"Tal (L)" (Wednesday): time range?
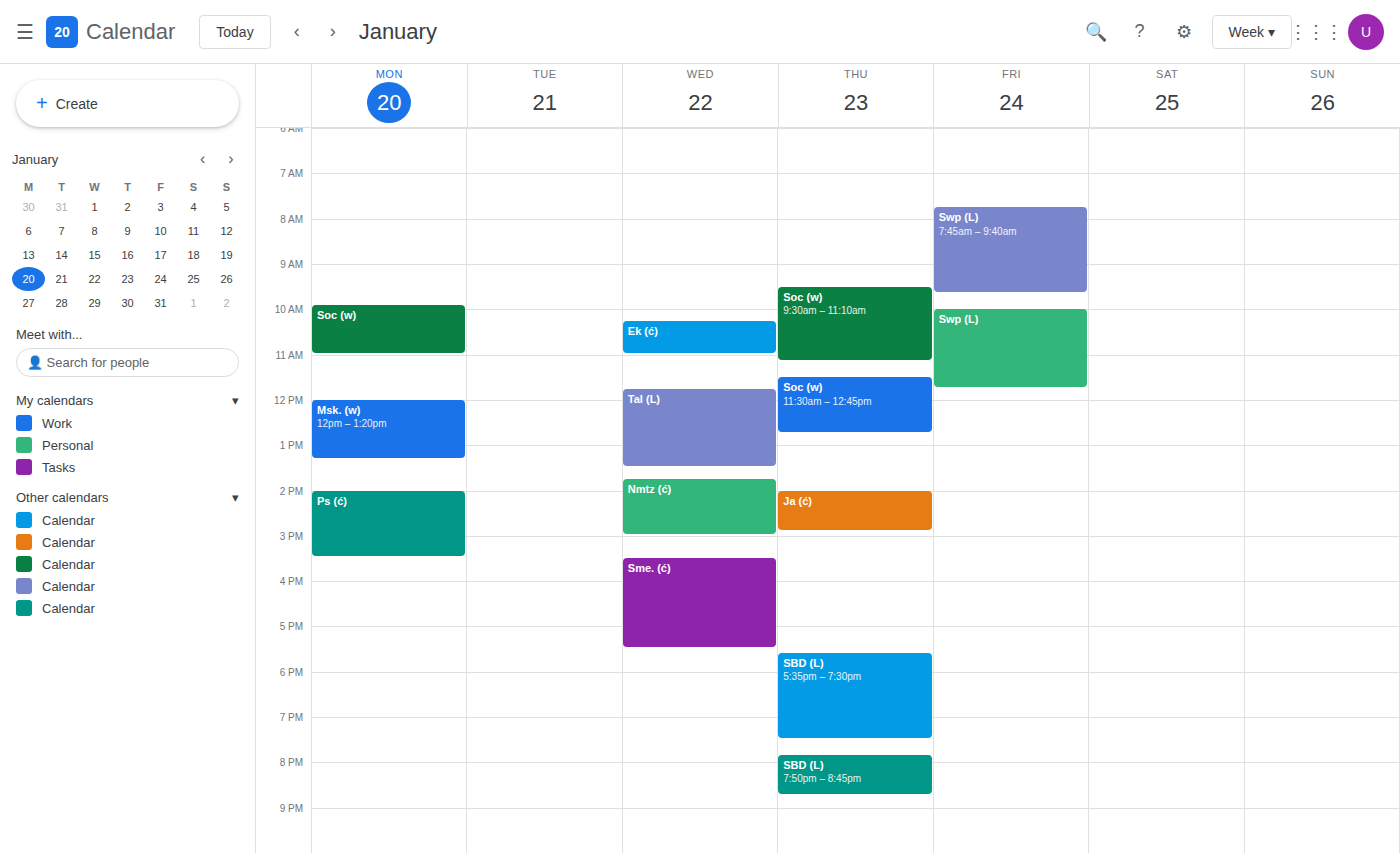
11:45 to 13:30